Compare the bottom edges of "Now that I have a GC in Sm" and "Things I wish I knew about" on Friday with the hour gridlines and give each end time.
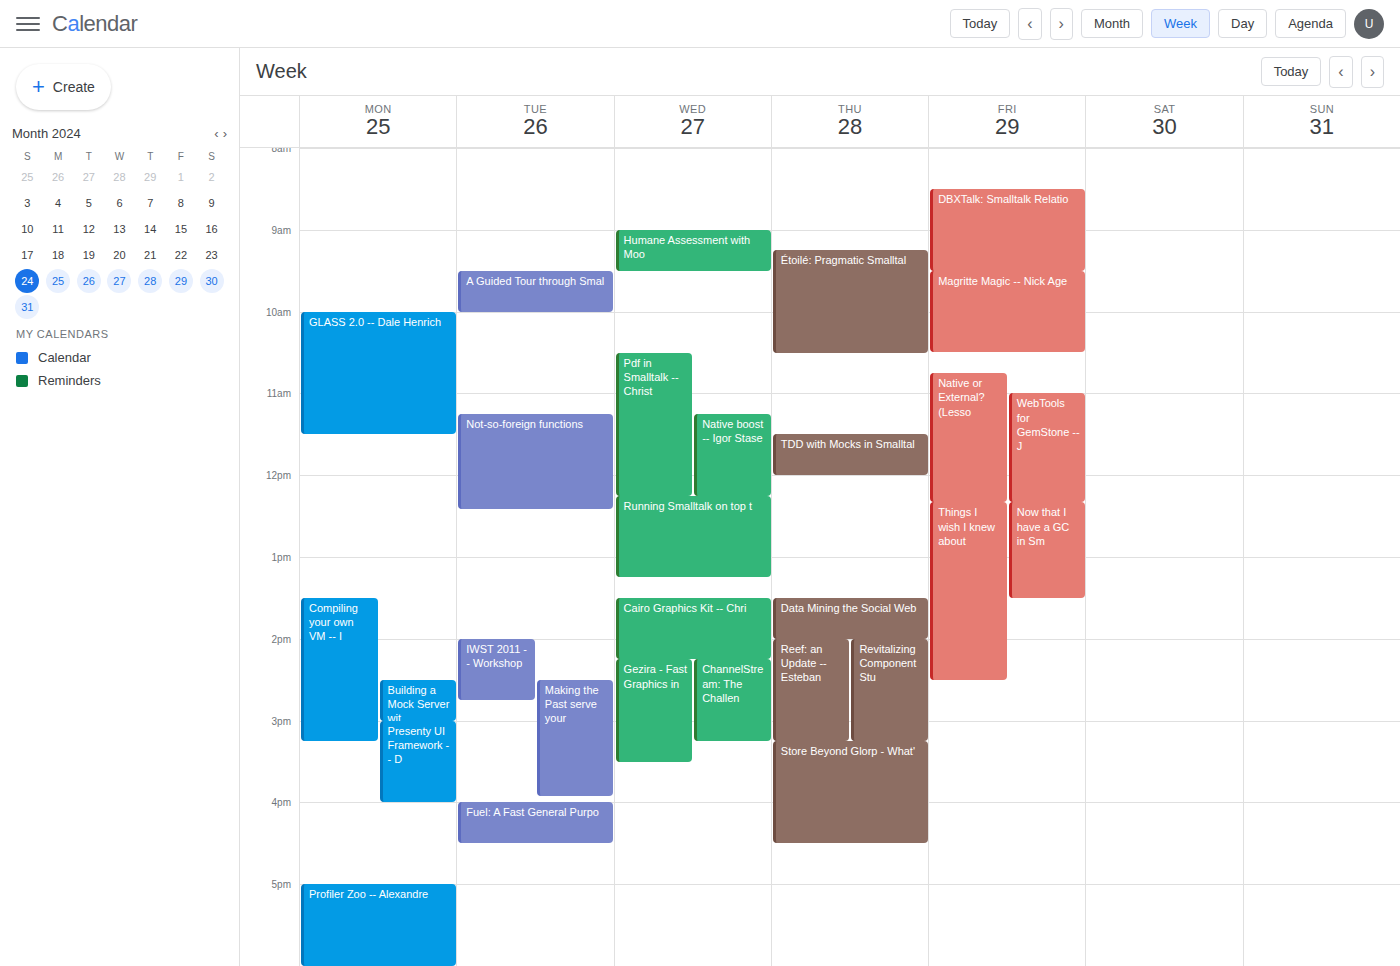
"Now that I have a GC in Sm": 13:30, halfway between the 13:00 and 14:00 lines. "Things I wish I knew about": 14:30, halfway between the 14:00 and 15:00 lines.